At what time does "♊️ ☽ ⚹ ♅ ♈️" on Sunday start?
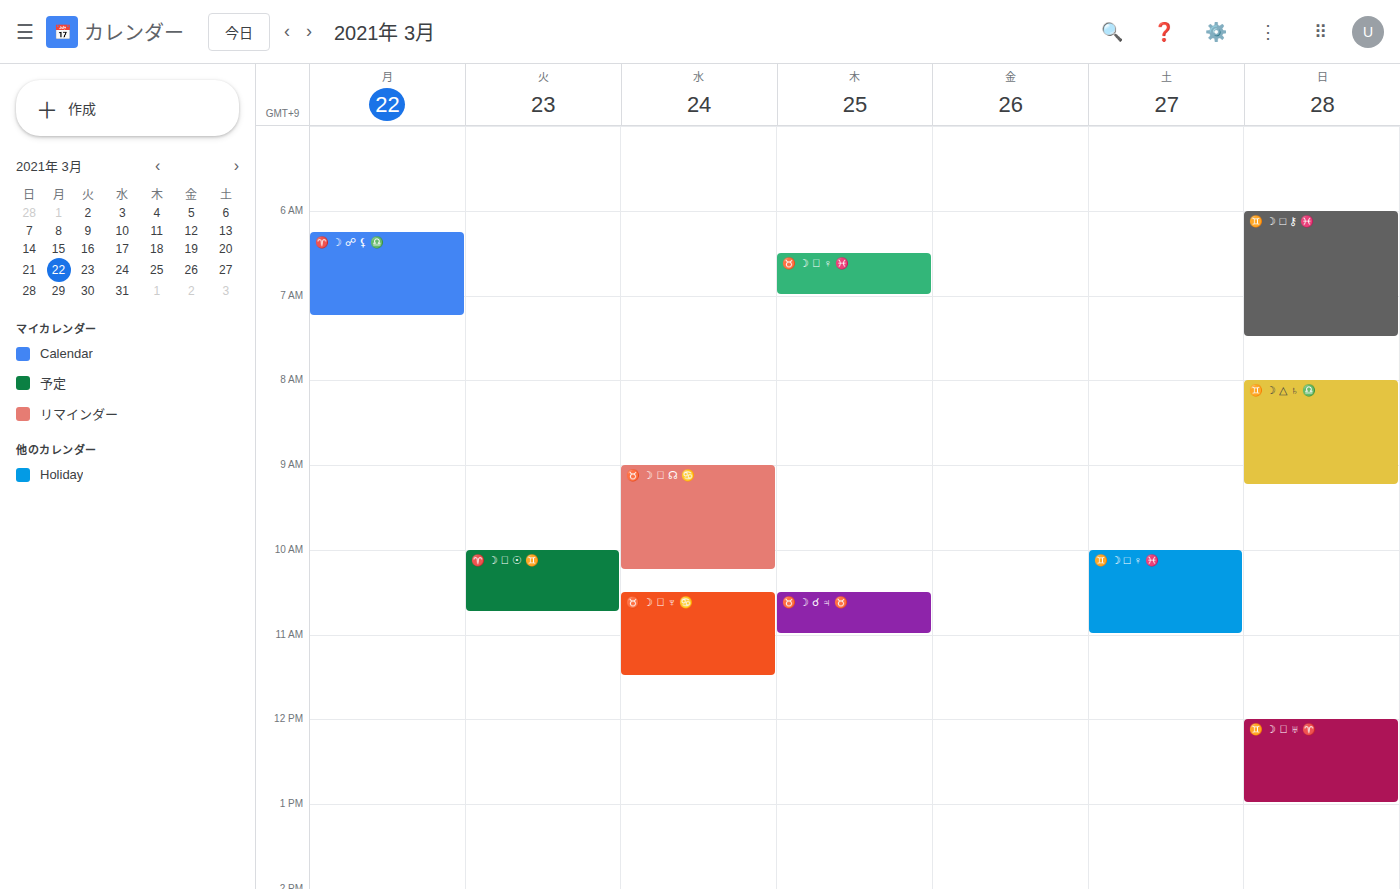
12:00 PM